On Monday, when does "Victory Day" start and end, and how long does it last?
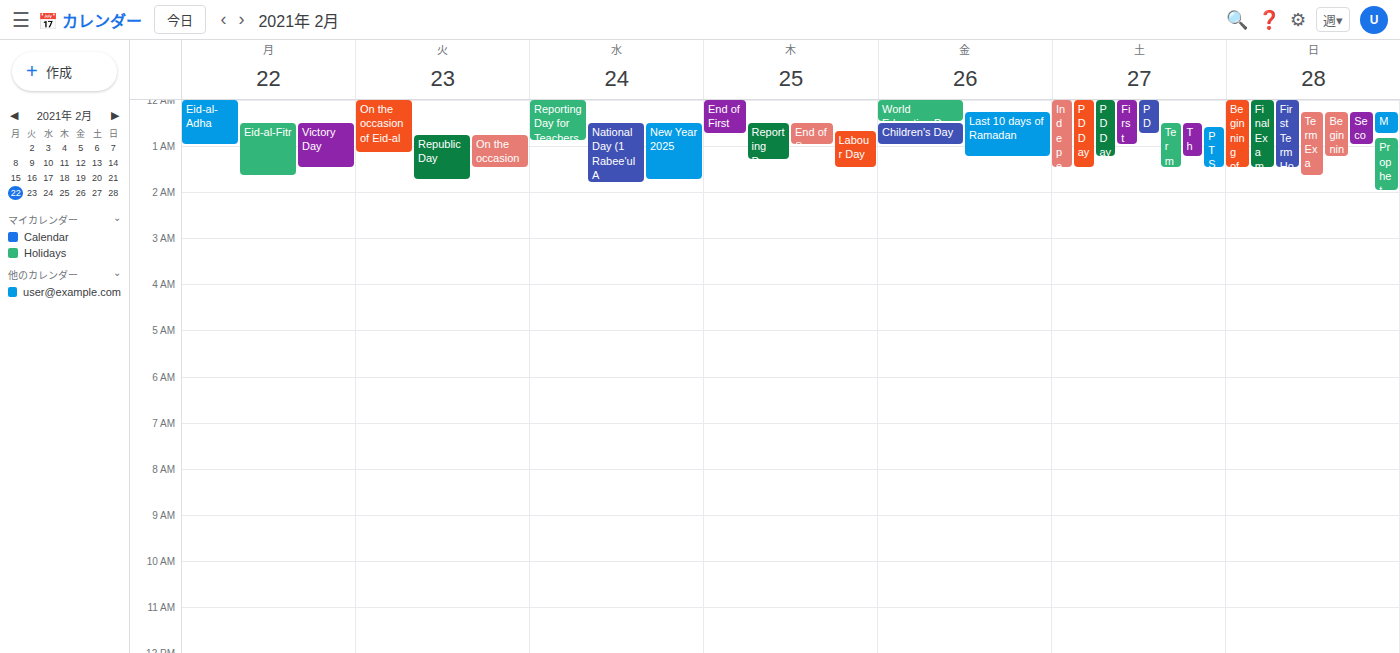
12:30 AM to 1:30 AM, 1 hour